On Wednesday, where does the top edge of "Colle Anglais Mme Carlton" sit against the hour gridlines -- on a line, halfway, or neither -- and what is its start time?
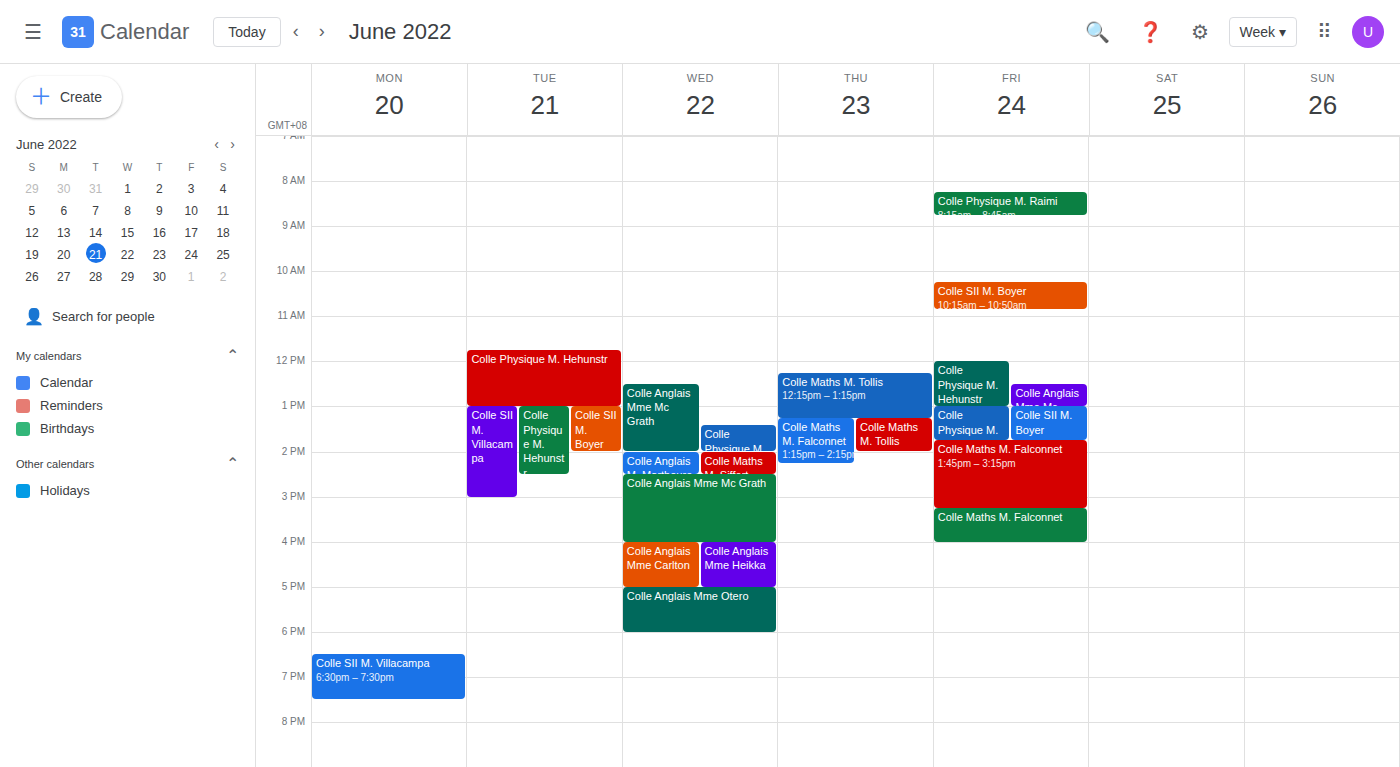
4:00 PM -- exactly on the 4 PM line.